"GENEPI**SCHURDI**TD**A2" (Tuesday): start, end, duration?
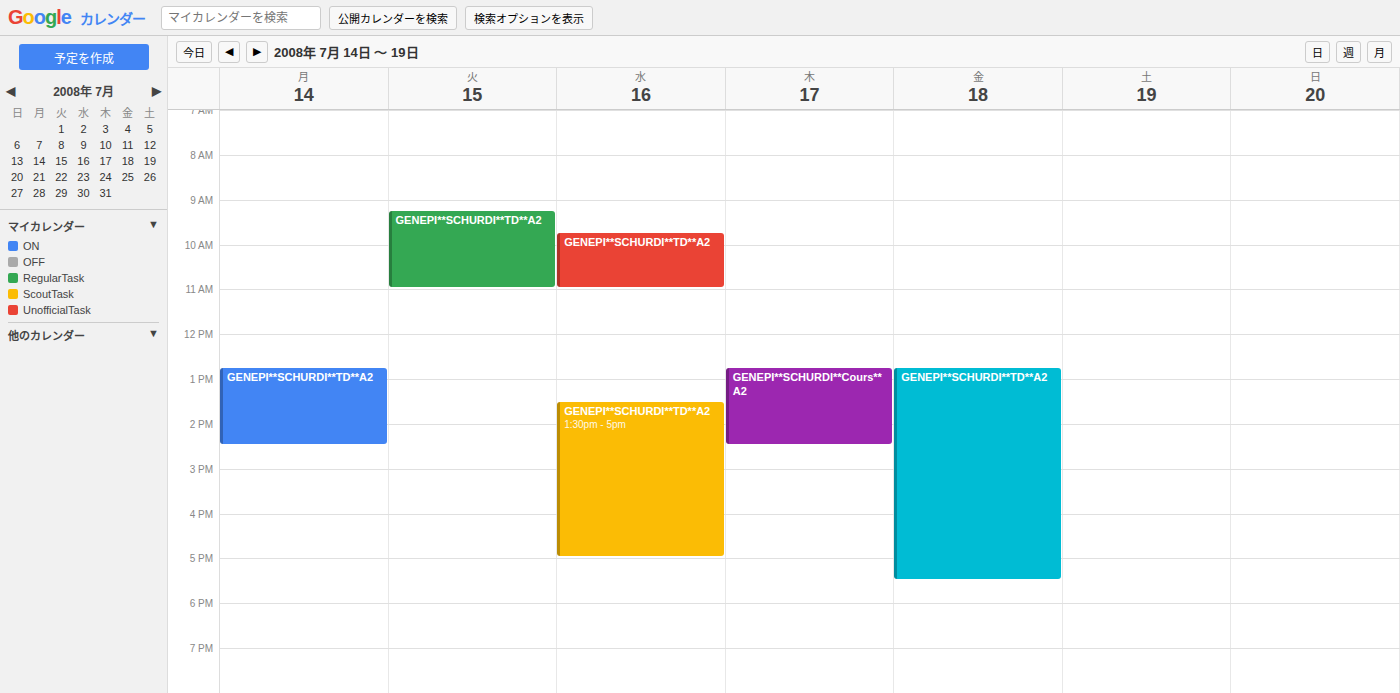
9:15 AM to 11:00 AM, 1 hour 45 minutes